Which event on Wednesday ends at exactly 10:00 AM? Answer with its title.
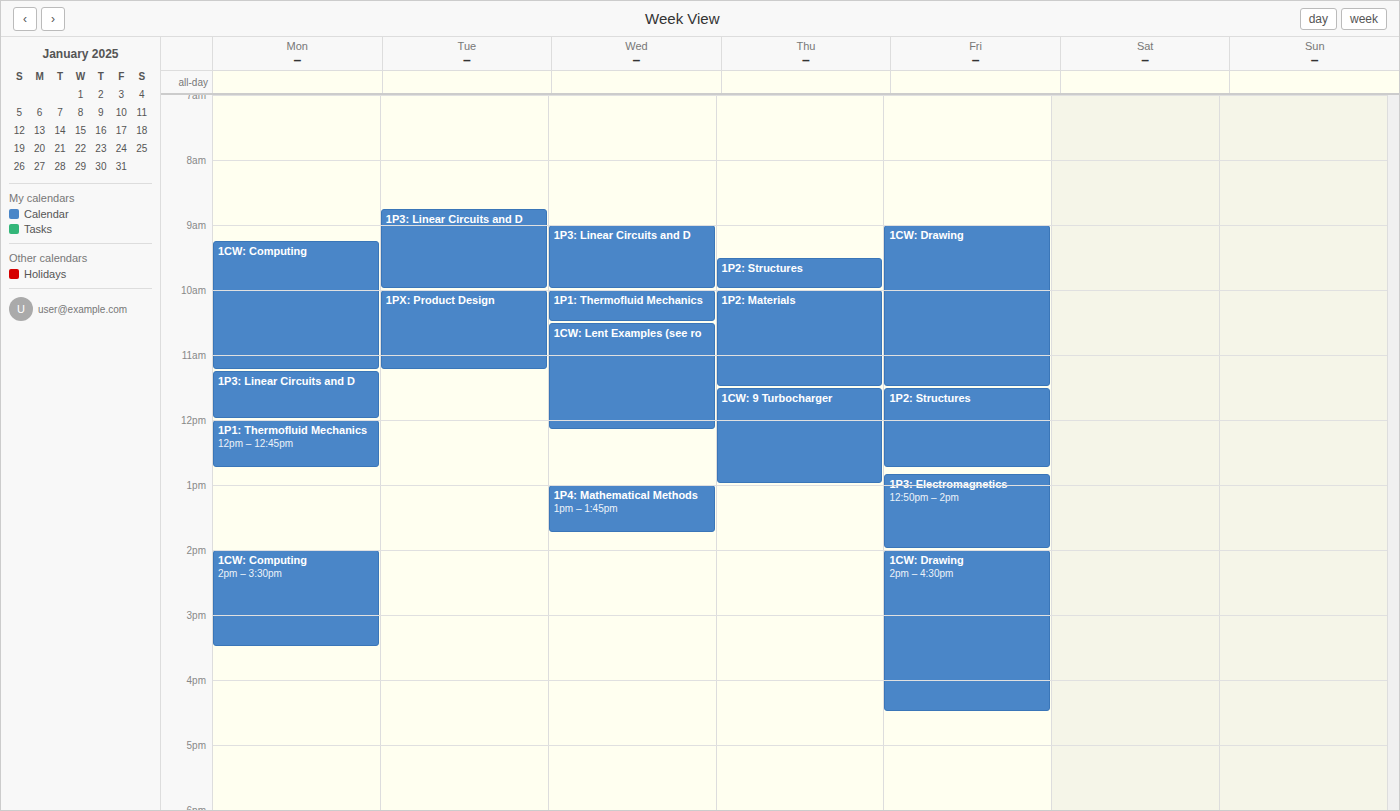
"1P3: Linear Circuits and D"